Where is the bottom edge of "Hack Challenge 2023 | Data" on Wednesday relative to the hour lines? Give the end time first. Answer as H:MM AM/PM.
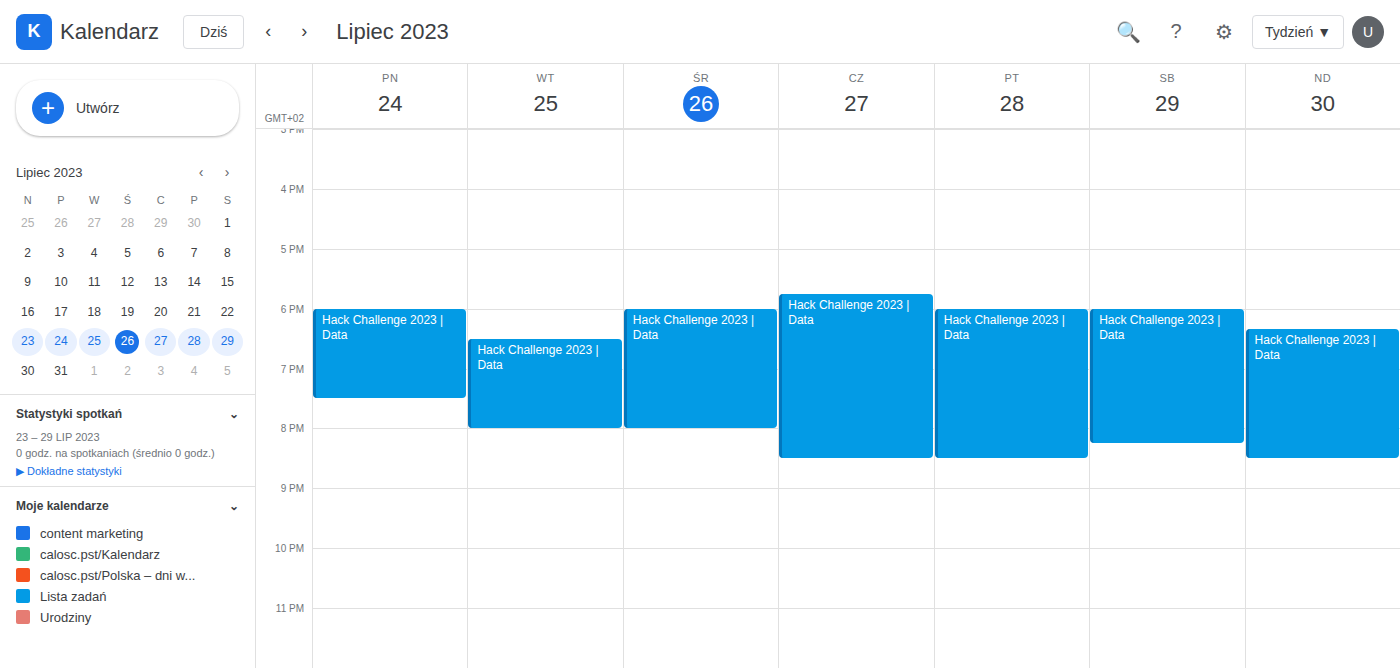
8:00 PM -- exactly on the 8 PM line.